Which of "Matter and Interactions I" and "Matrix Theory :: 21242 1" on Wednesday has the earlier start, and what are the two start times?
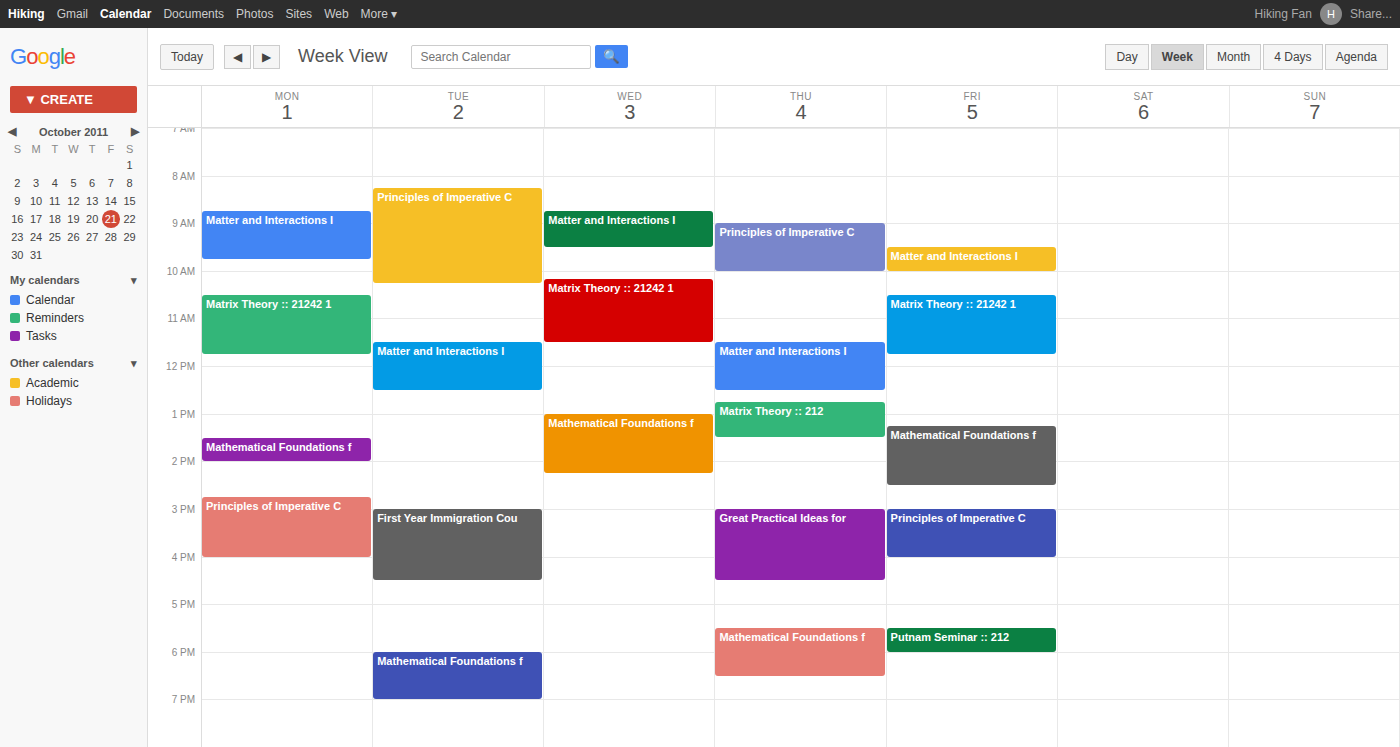
"Matter and Interactions I" 8:45 AM; "Matrix Theory :: 21242 1" 10:10 AM.